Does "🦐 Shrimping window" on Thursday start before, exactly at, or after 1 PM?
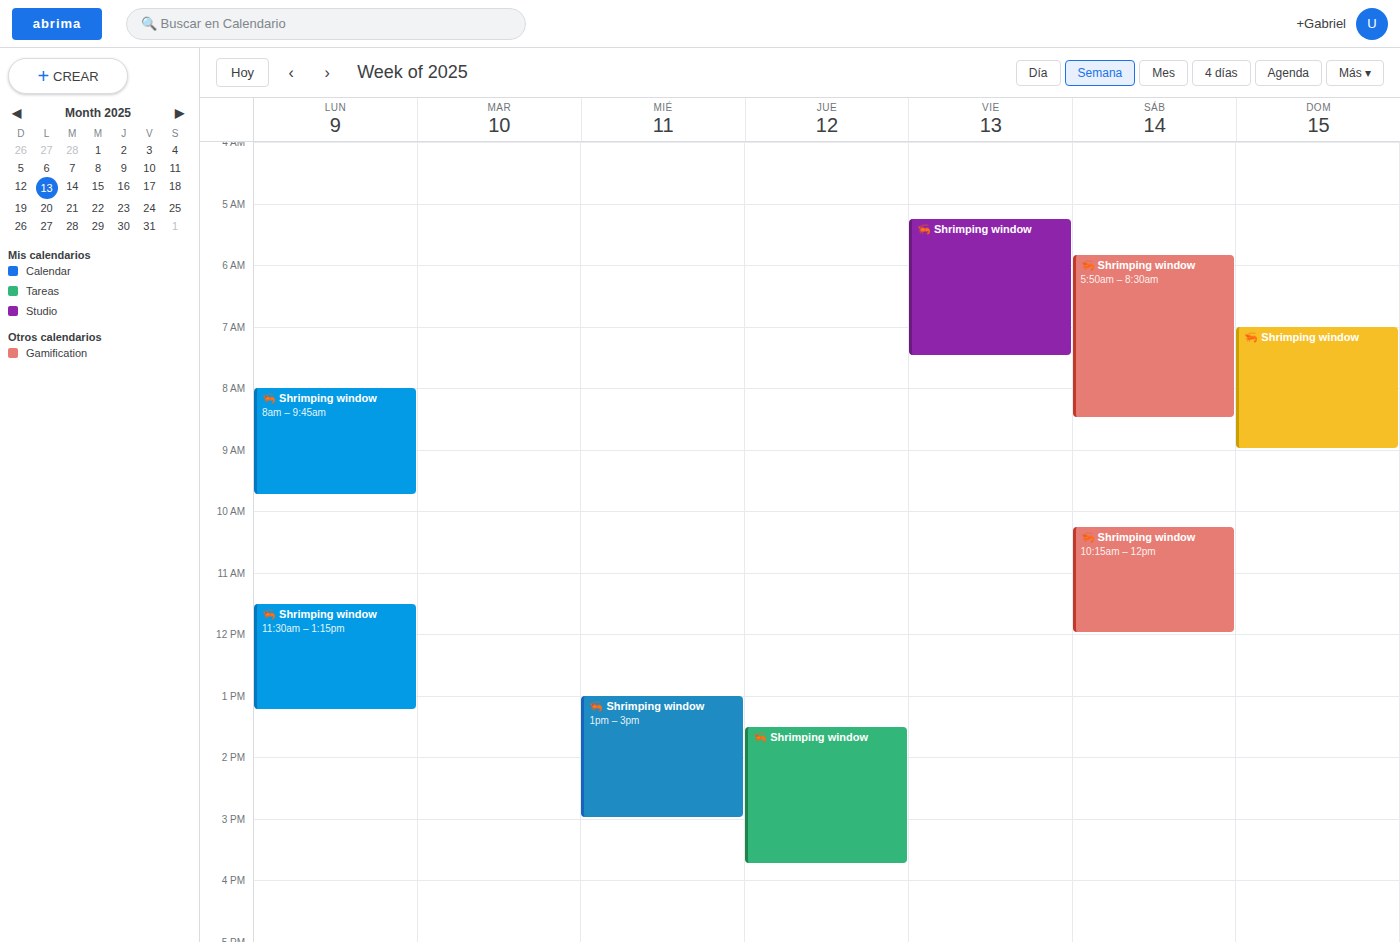
1:30 PM -- after 1 PM, 30 minutes below the 1 PM line.